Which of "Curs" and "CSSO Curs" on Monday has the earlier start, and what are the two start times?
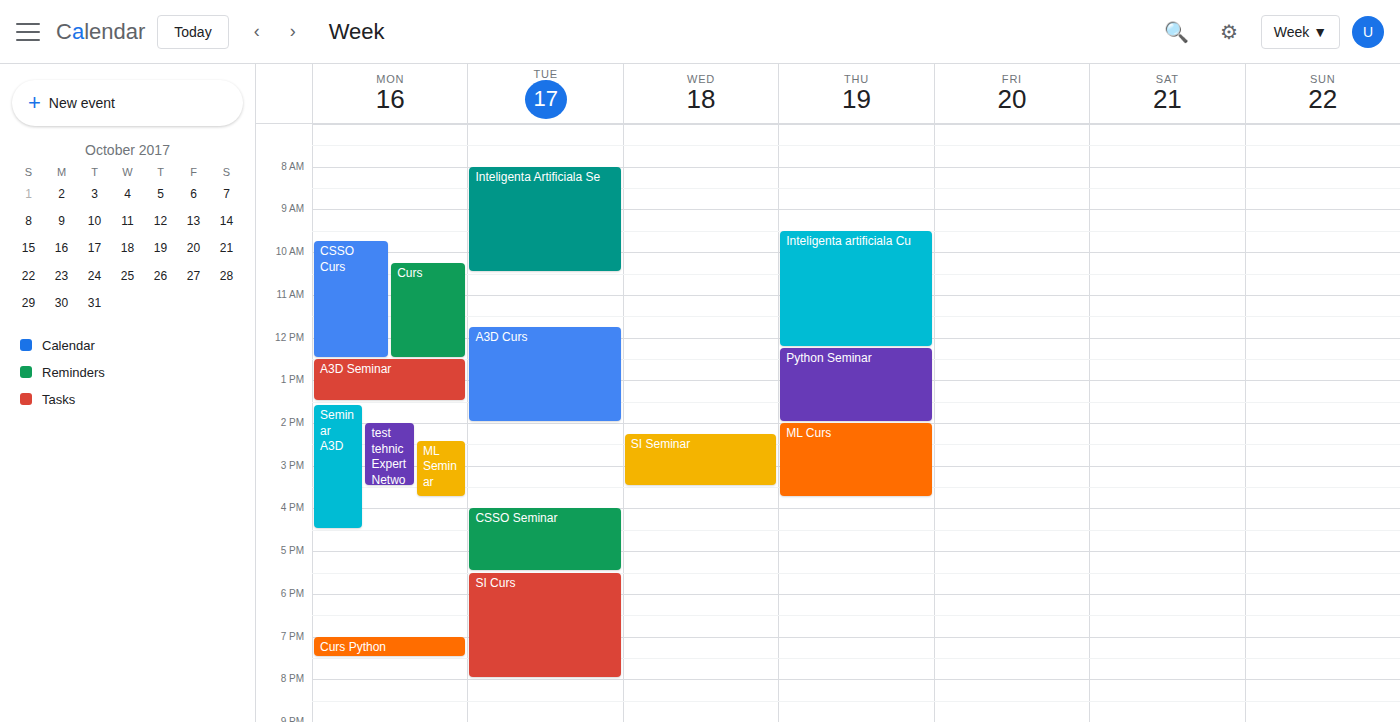
"CSSO Curs" 09:45; "Curs" 10:15.